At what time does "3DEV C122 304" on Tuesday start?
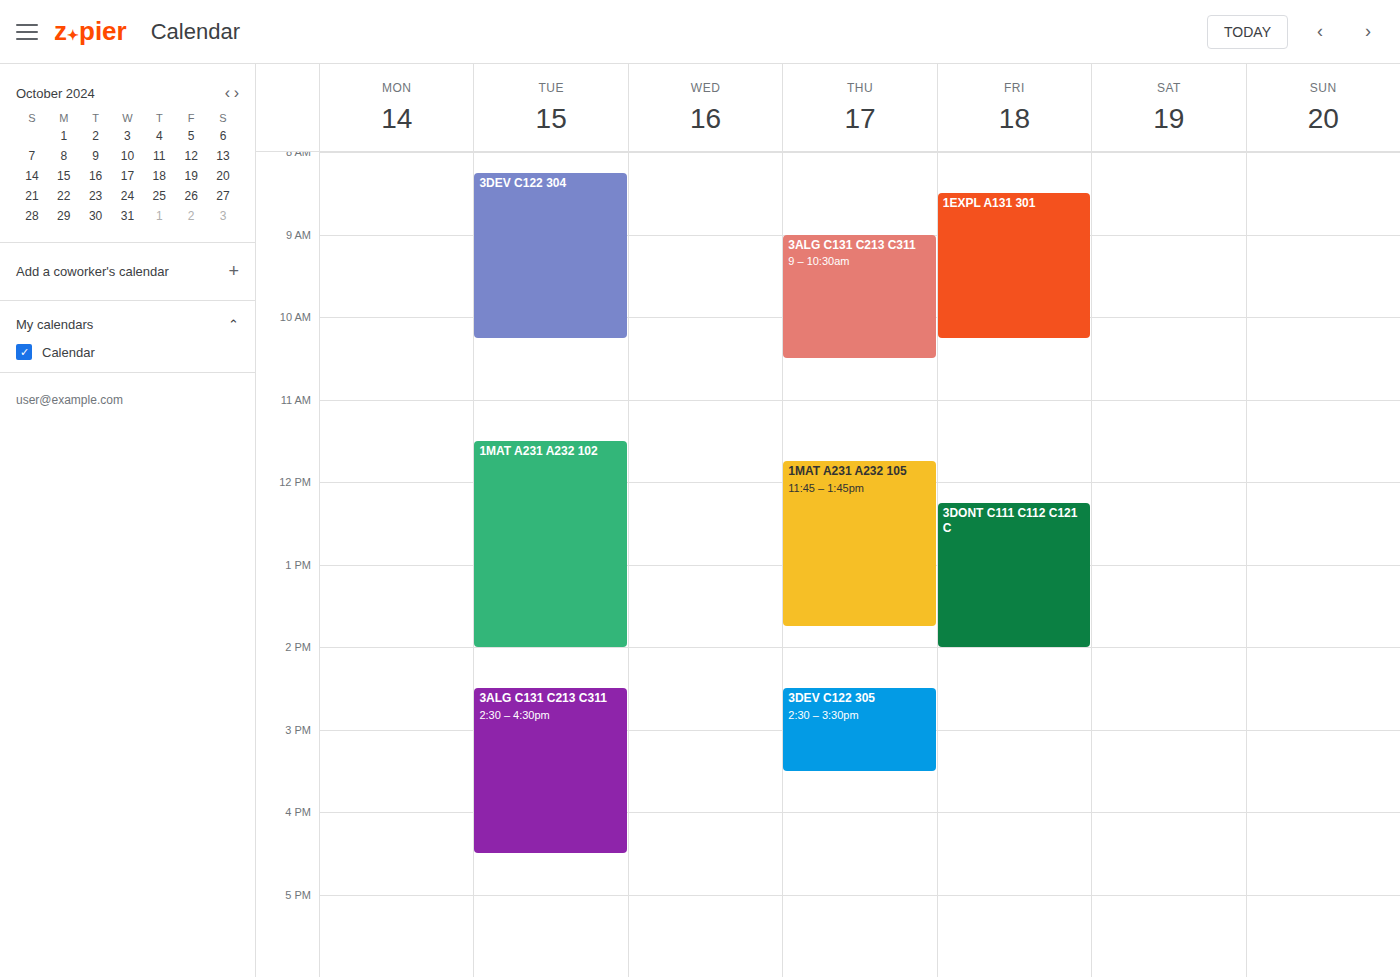
8:15 AM